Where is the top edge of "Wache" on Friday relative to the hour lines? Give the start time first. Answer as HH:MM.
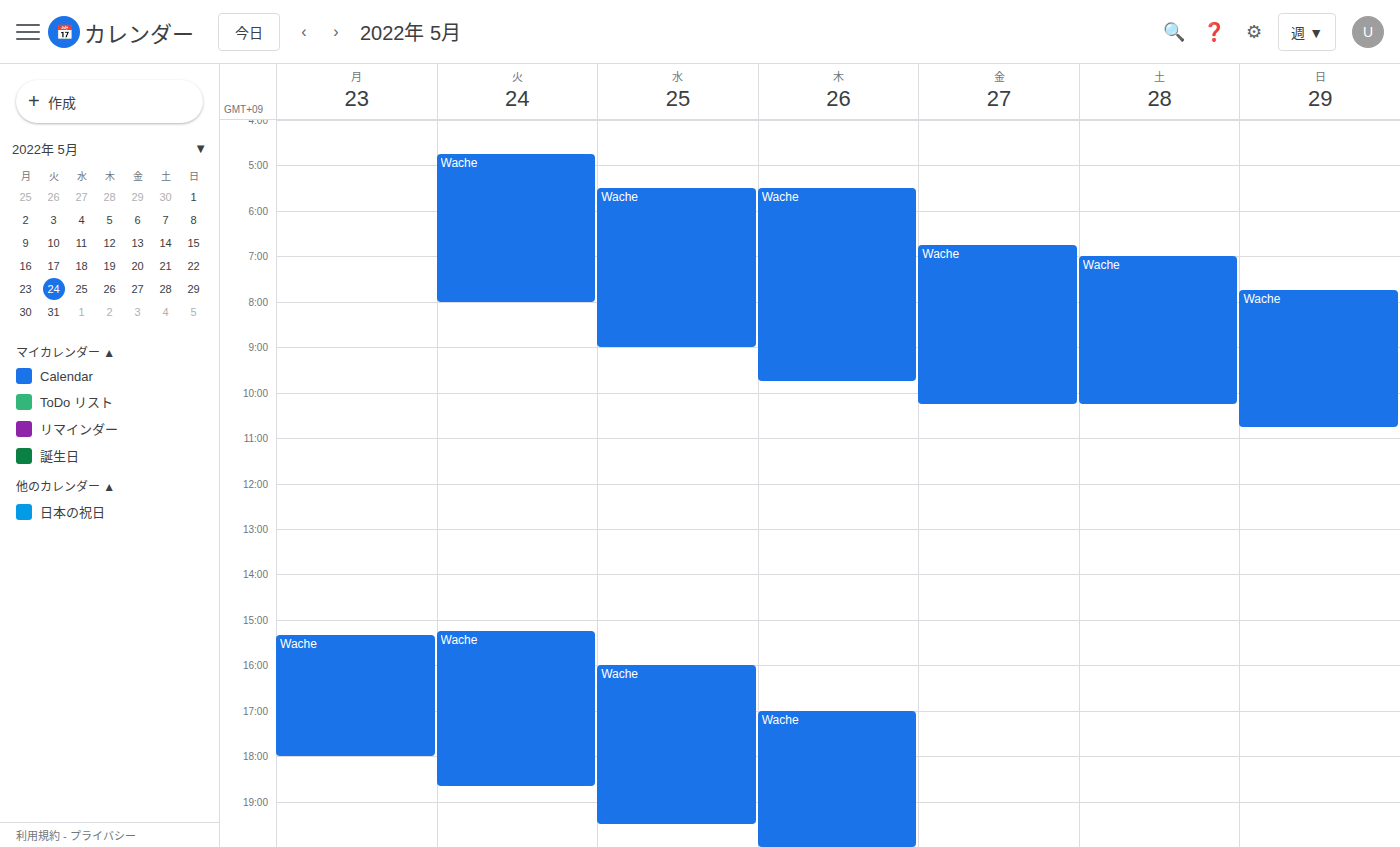
06:45 -- neither: three quarters of the way from the 06:00 line to the 07:00 line.